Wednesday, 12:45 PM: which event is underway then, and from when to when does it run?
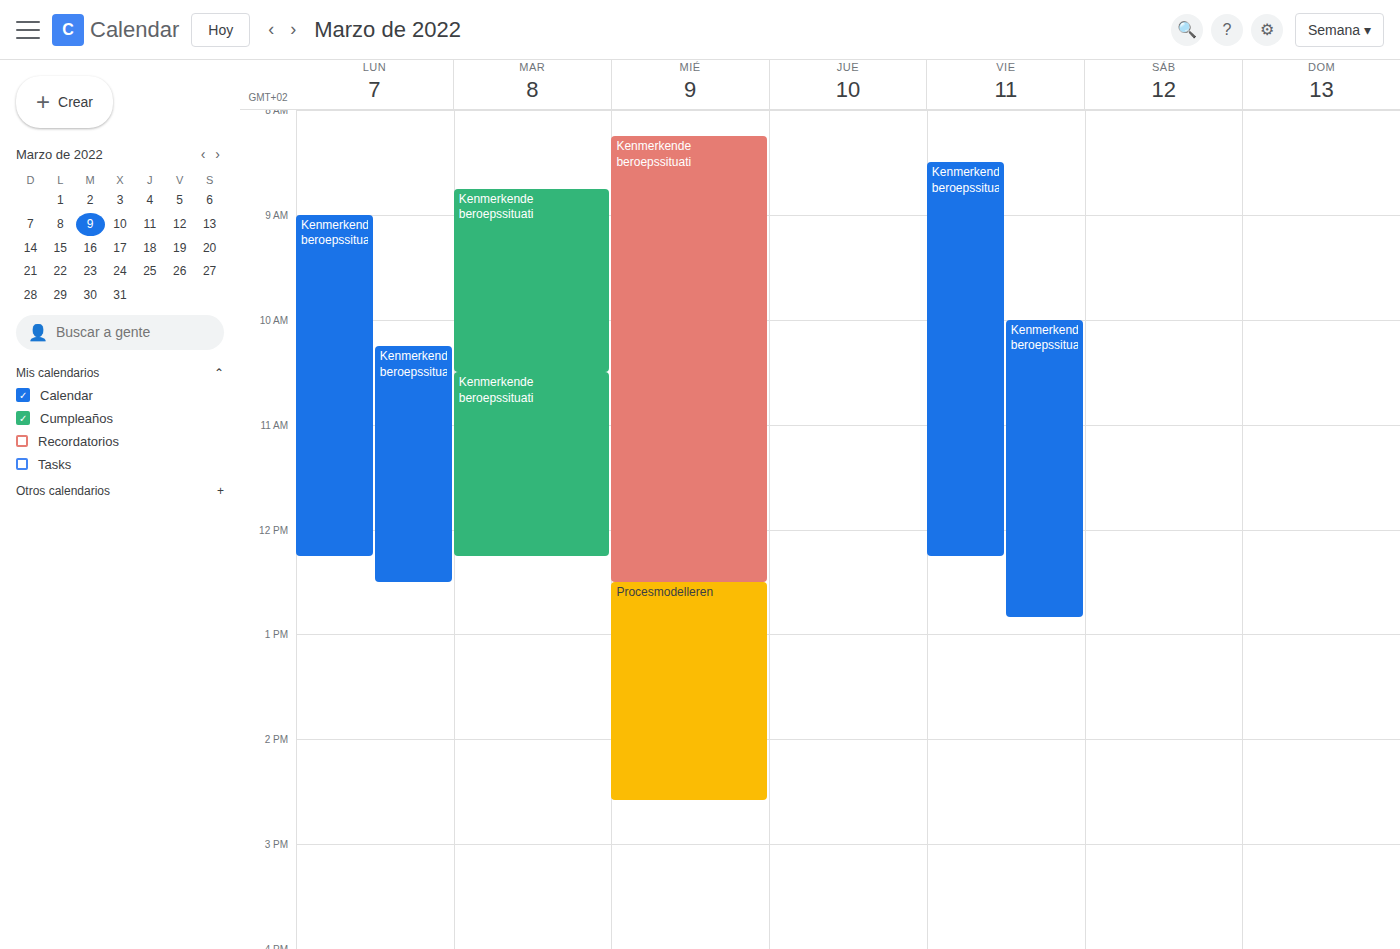
"Procesmodelleren", 12:30 PM to 2:35 PM